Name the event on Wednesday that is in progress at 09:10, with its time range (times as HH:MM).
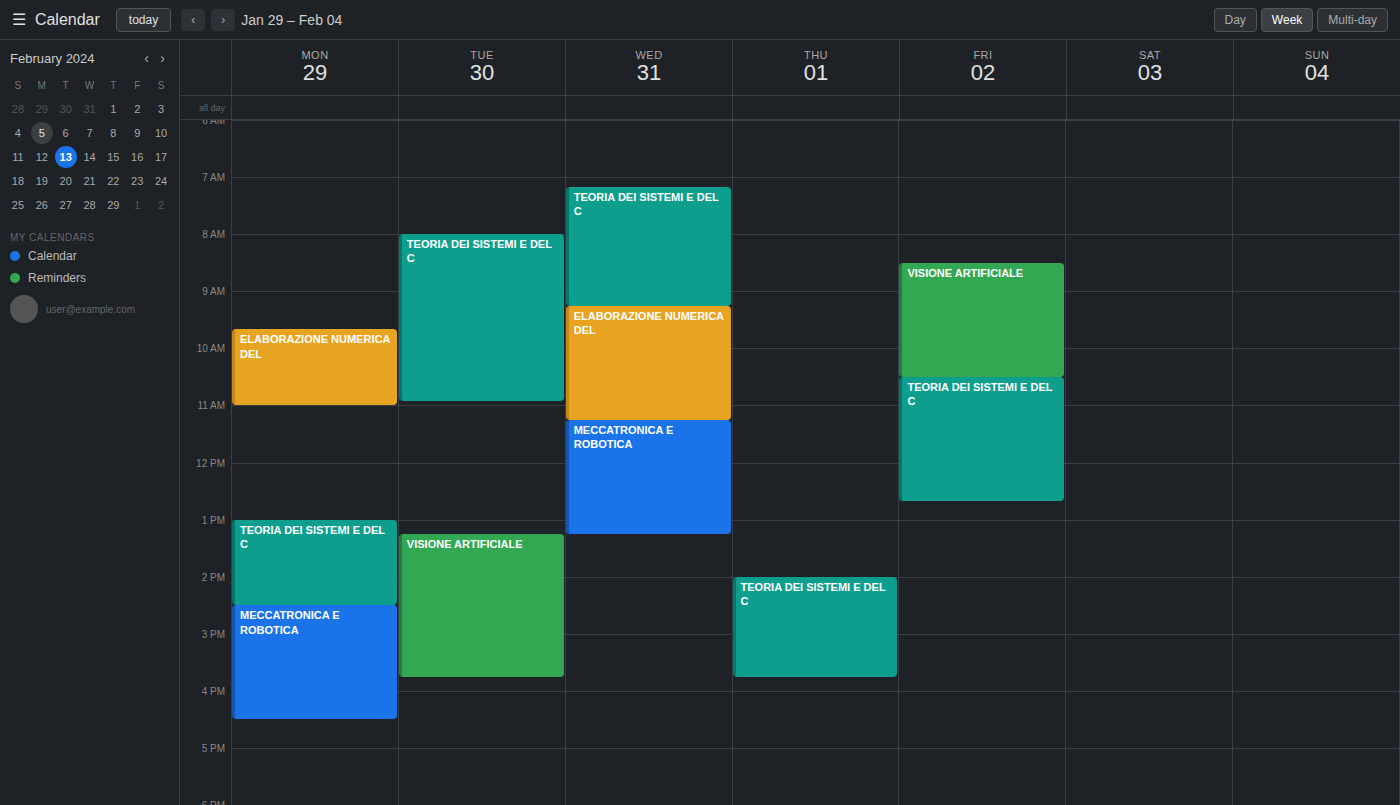
"TEORIA DEI SISTEMI E DEL C", 07:10 to 09:15